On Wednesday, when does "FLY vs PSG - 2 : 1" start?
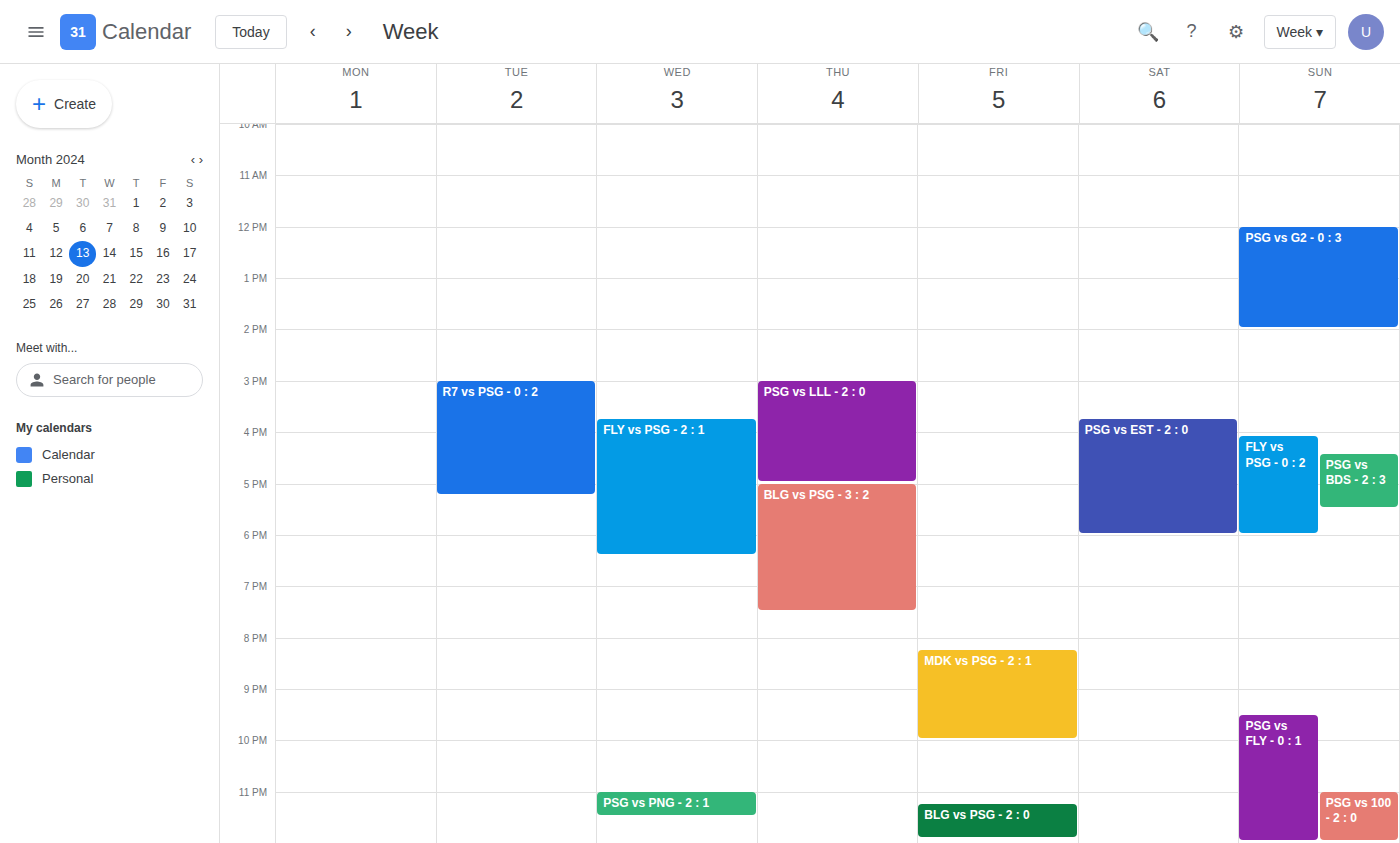
3:45 PM